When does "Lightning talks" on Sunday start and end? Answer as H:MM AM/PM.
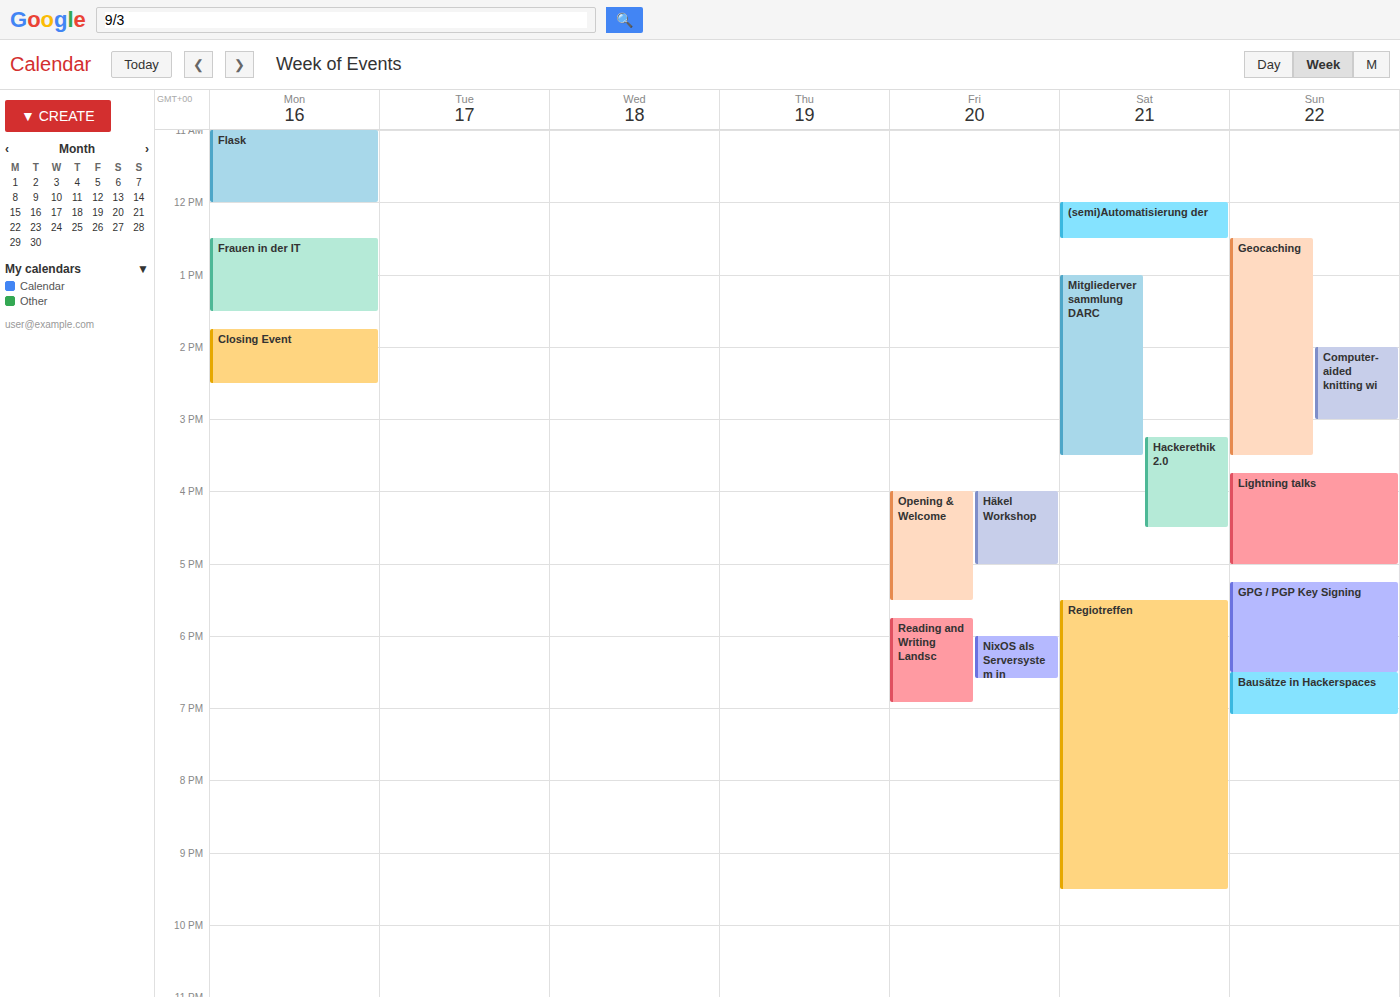
3:45 PM to 5:00 PM